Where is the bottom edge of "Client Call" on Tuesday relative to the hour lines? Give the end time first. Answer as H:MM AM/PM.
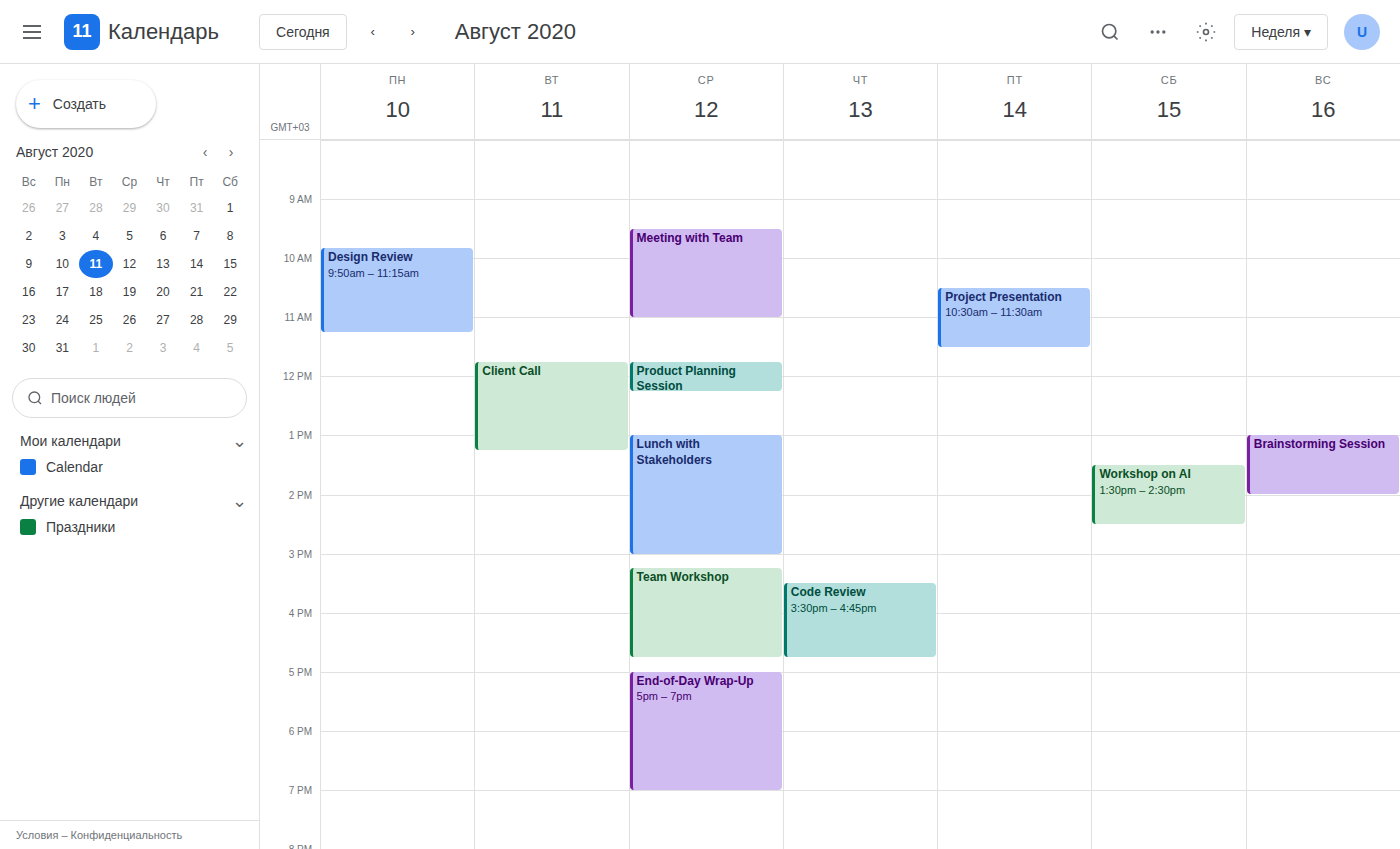
1:15 PM -- neither: a quarter of the way from the 1 PM line to the 2 PM line.